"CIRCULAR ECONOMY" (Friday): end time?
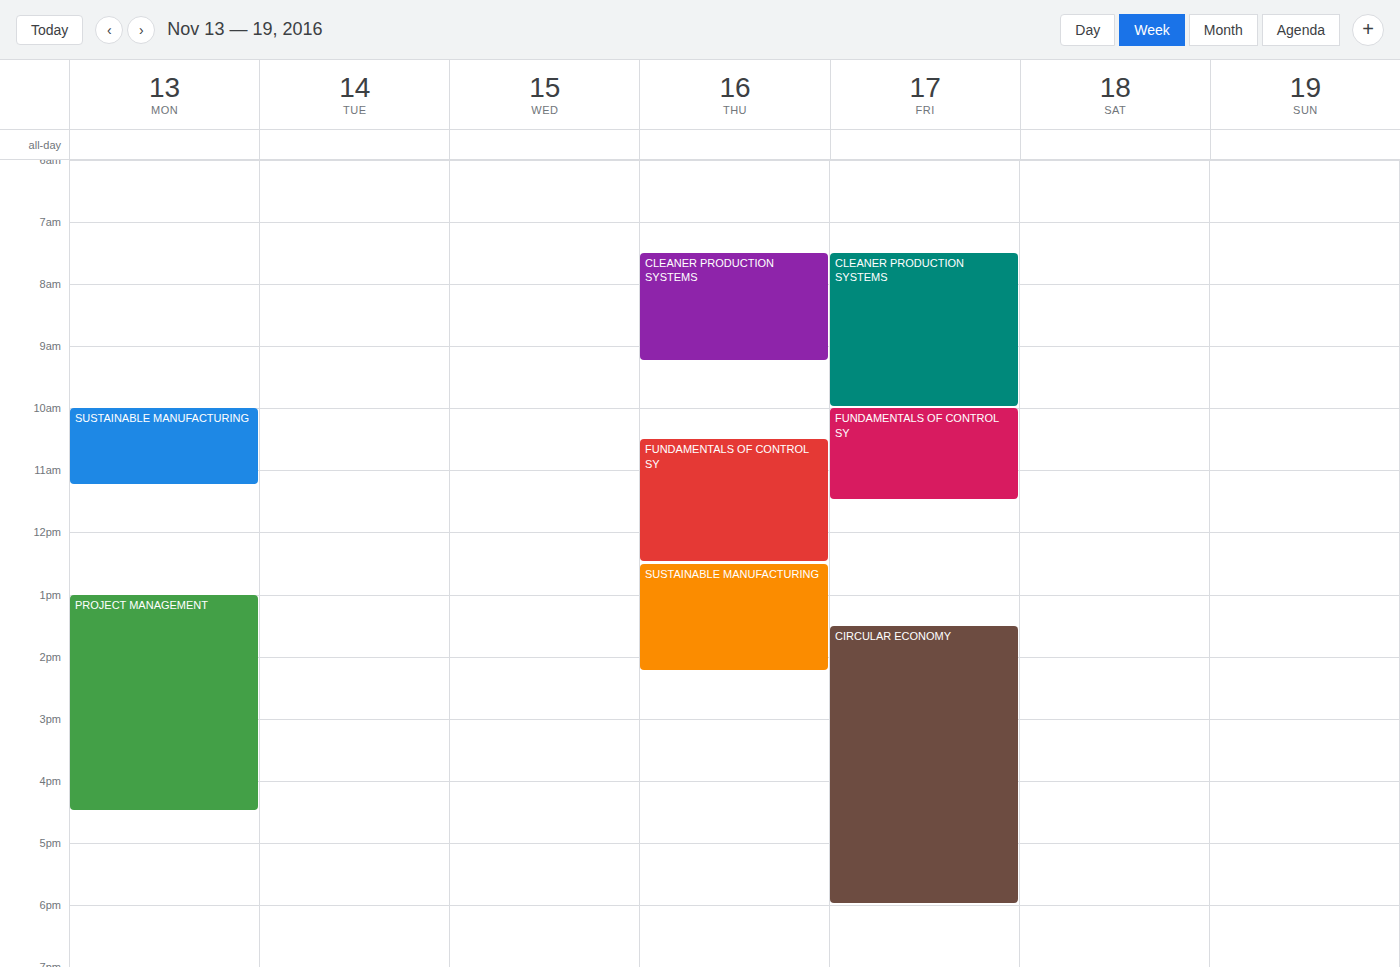
6:00 PM